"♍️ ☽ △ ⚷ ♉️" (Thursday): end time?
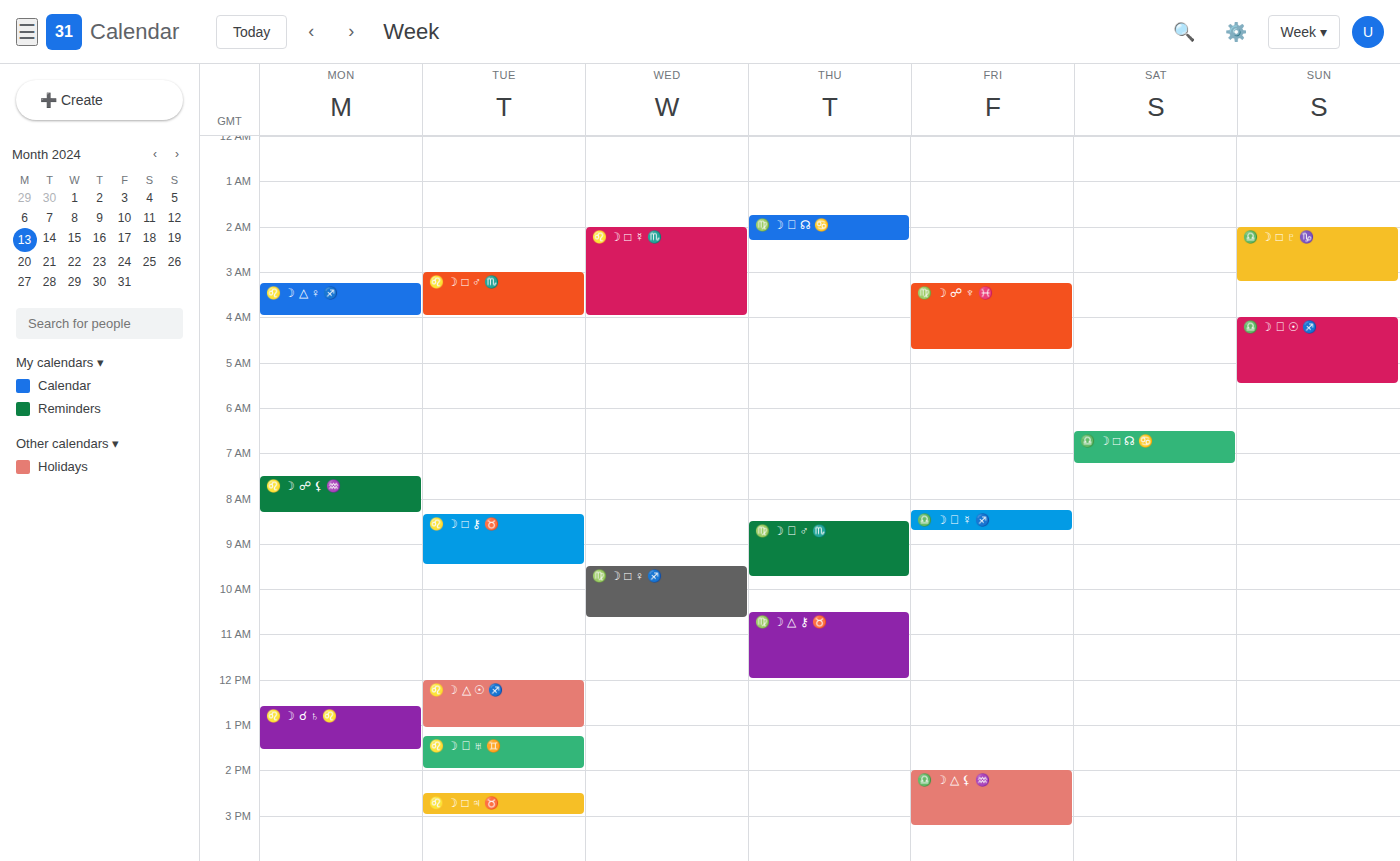
12:00 PM